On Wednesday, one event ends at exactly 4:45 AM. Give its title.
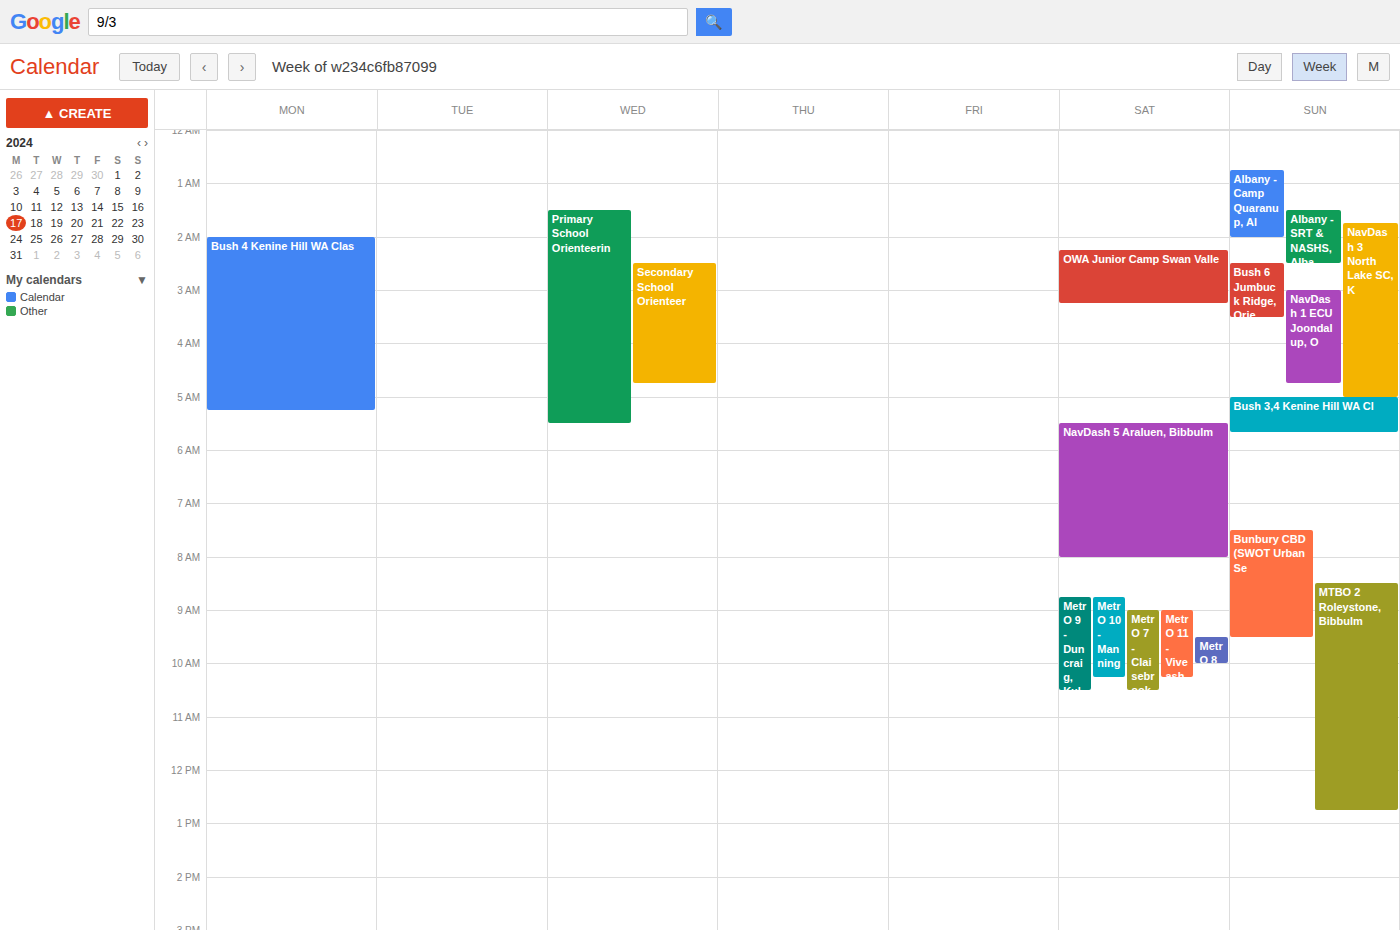
"Secondary School Orienteer"